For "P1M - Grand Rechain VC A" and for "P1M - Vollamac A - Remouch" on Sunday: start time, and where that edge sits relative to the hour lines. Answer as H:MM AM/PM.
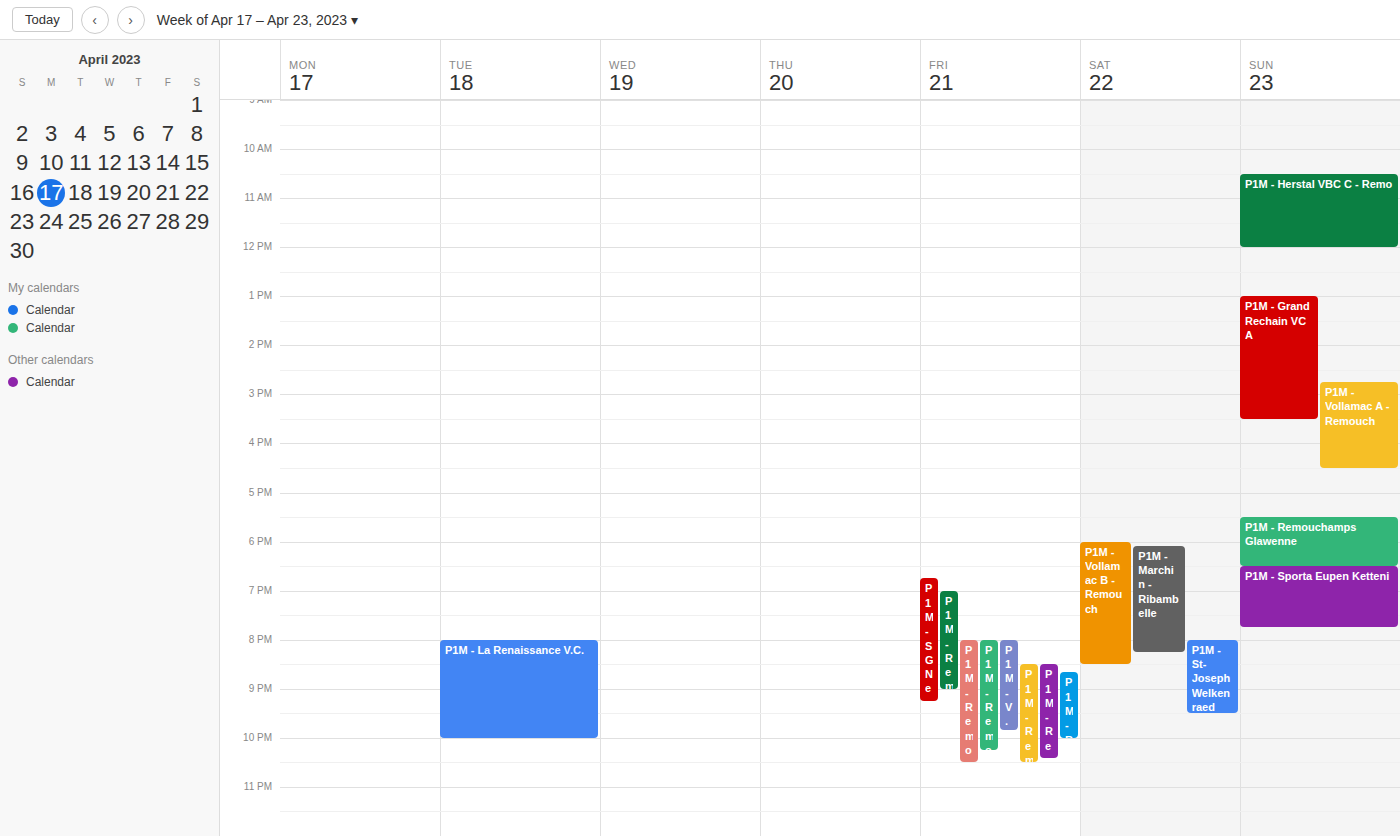
"P1M - Grand Rechain VC A": 1:00 PM, exactly on the 1 PM line. "P1M - Vollamac A - Remouch": 2:45 PM, neither: three quarters of the way from the 2 PM line to the 3 PM line.